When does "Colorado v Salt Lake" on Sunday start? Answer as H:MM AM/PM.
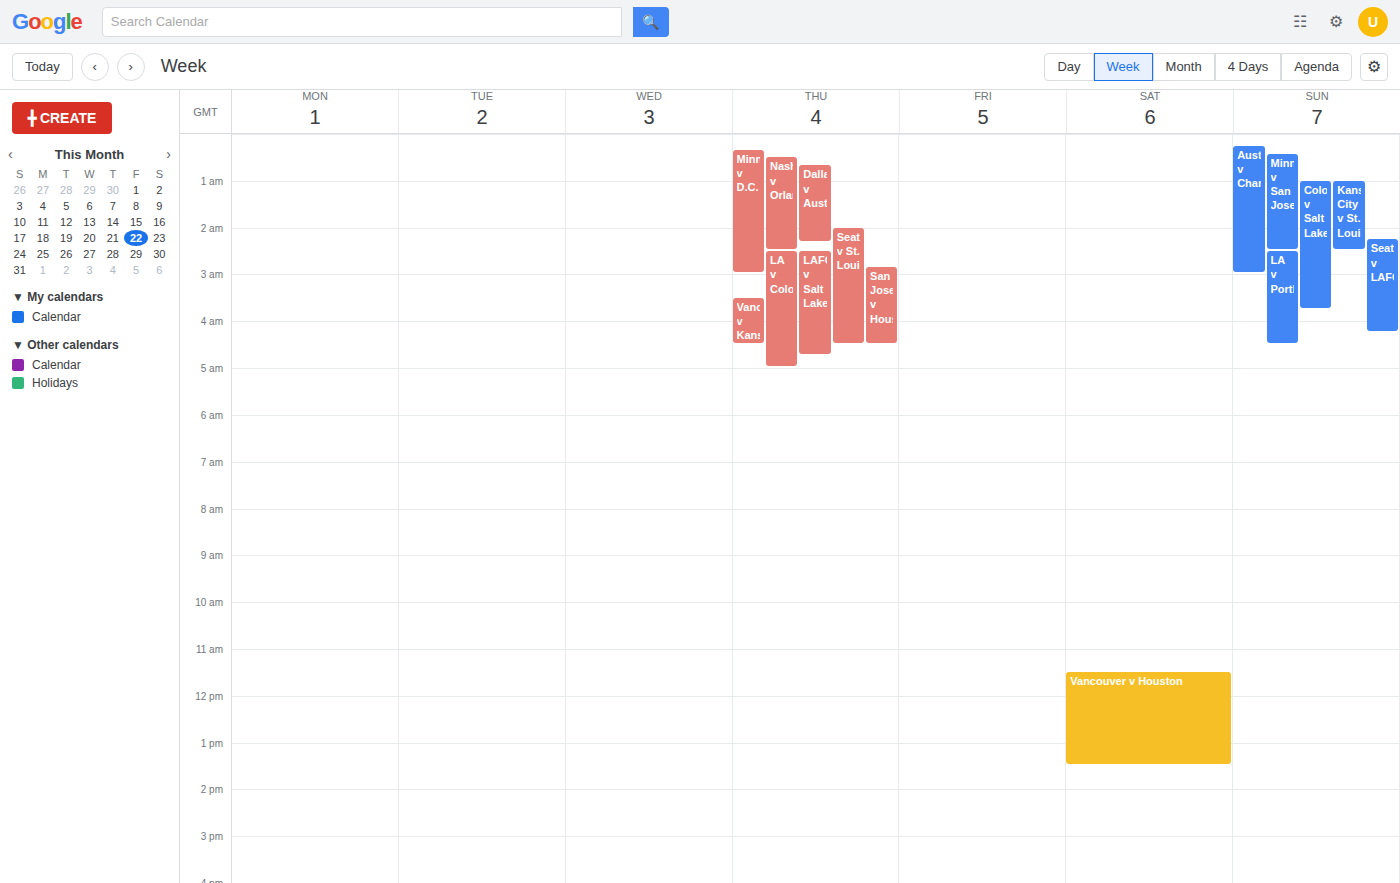
1:00 AM